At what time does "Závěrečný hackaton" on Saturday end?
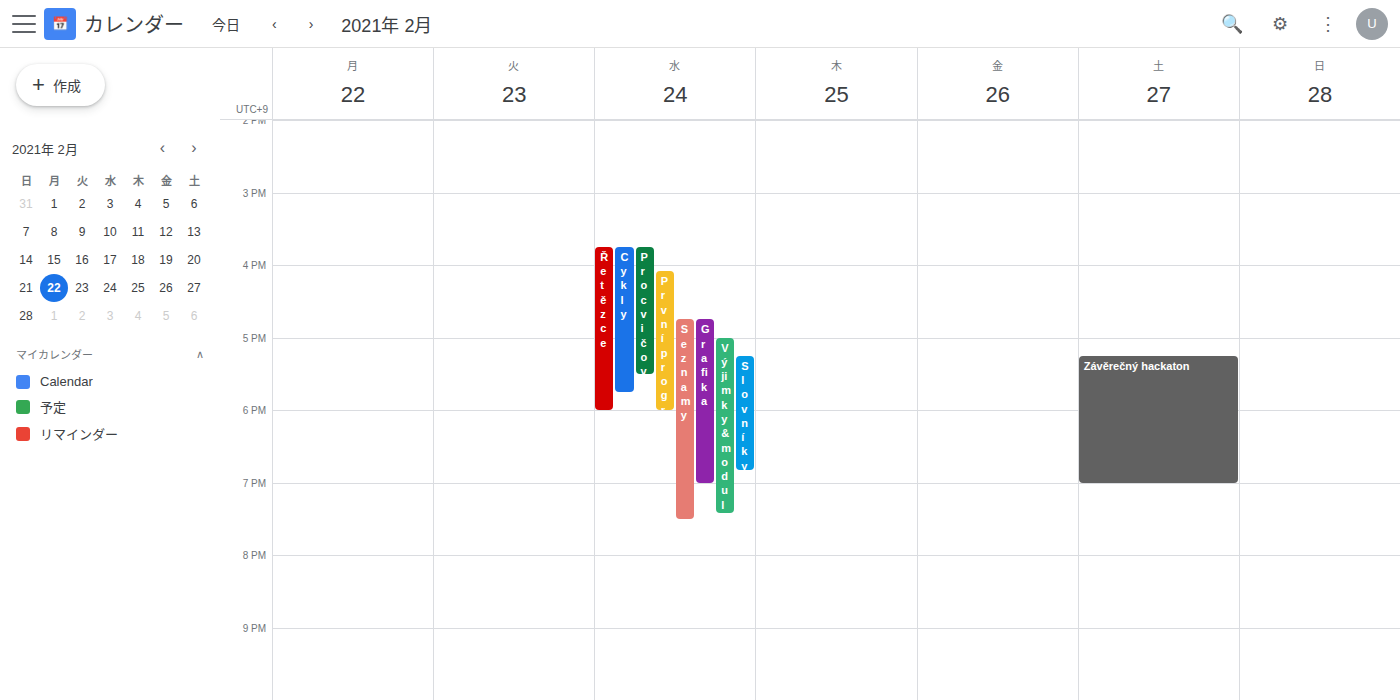
7:00 PM